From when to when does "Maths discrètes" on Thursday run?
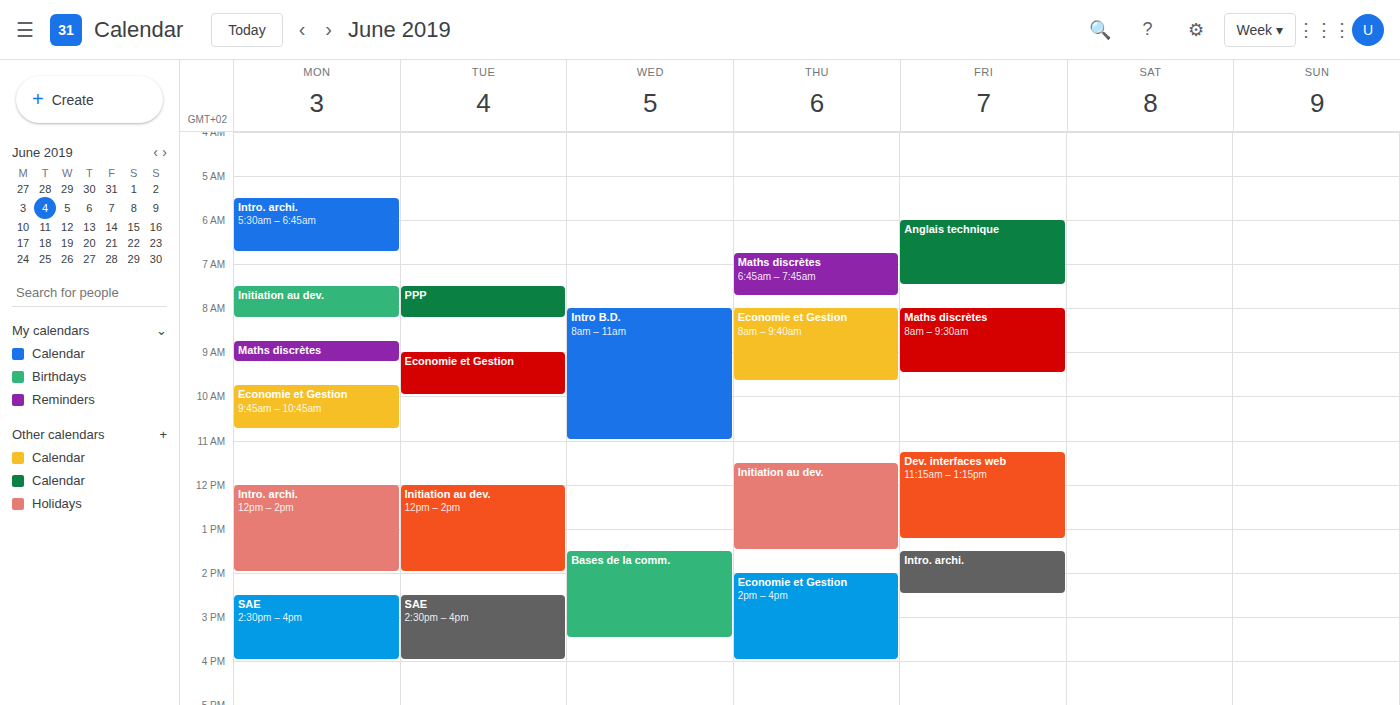
06:45 to 07:45